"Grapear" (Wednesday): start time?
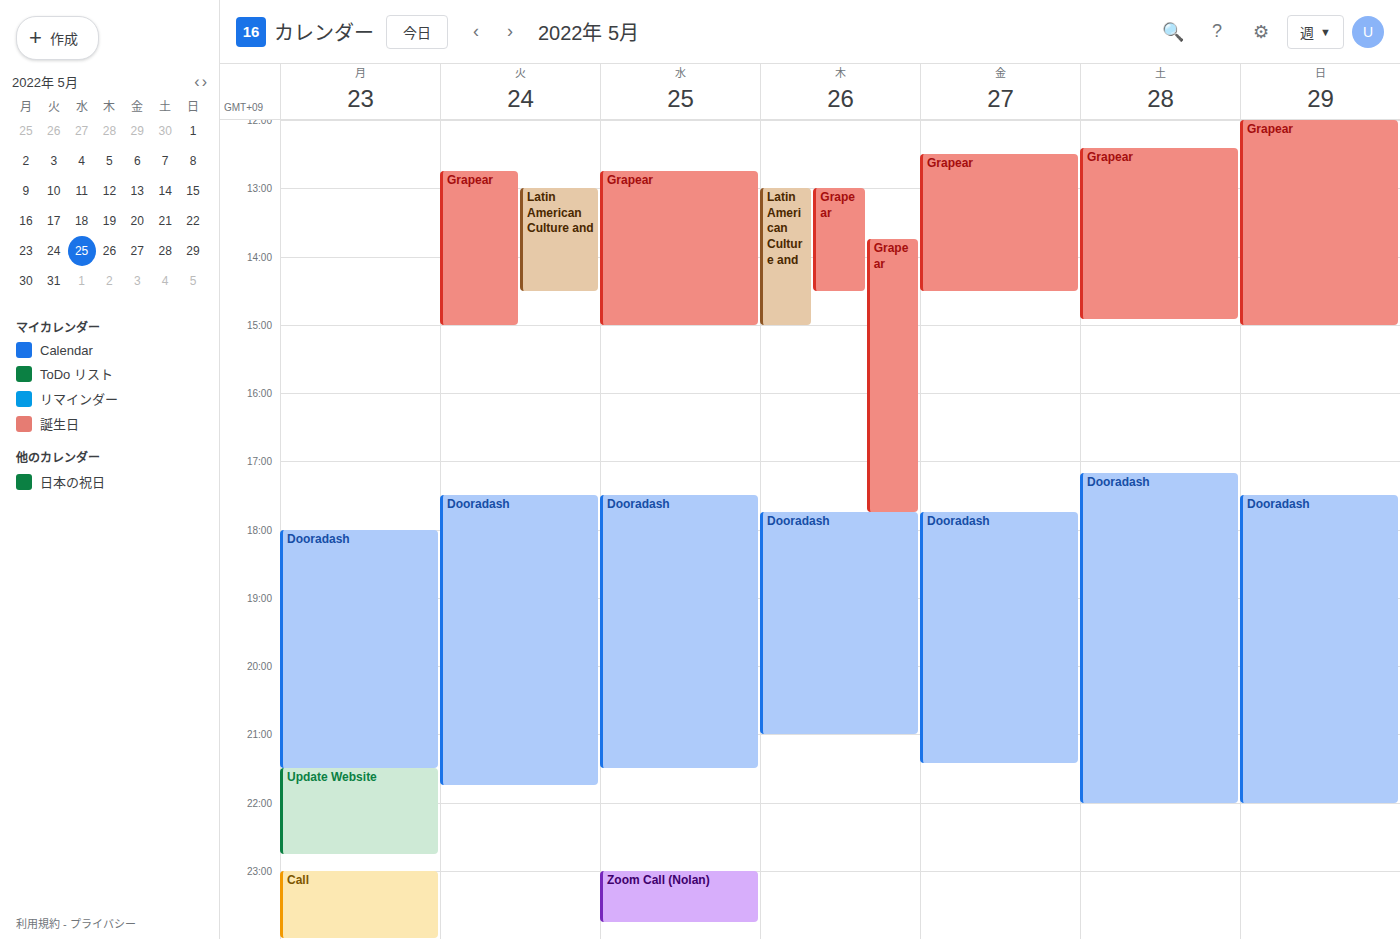
12:45 PM